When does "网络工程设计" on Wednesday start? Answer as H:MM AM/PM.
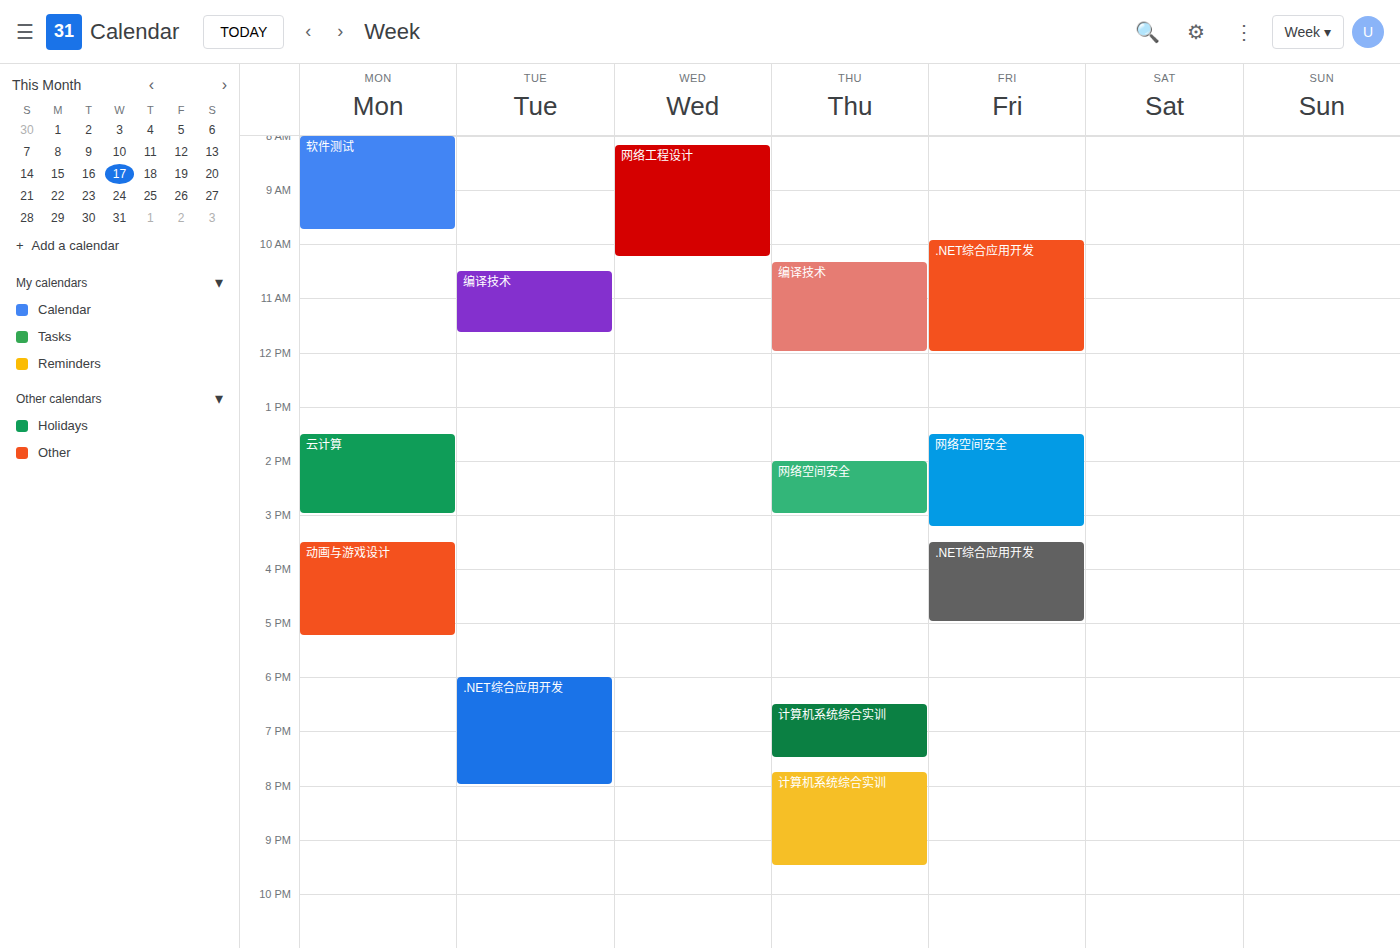
8:10 AM